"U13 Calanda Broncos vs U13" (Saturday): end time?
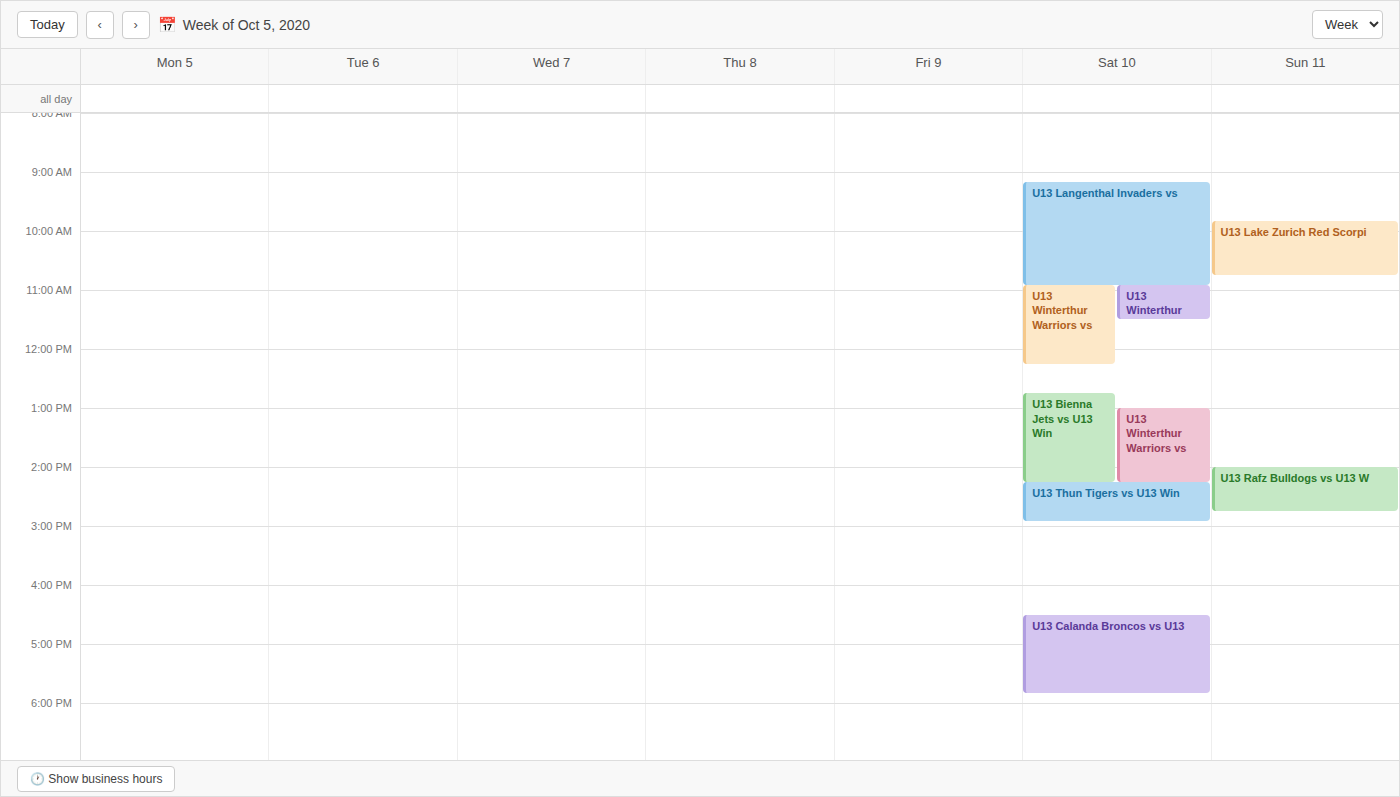
17:50